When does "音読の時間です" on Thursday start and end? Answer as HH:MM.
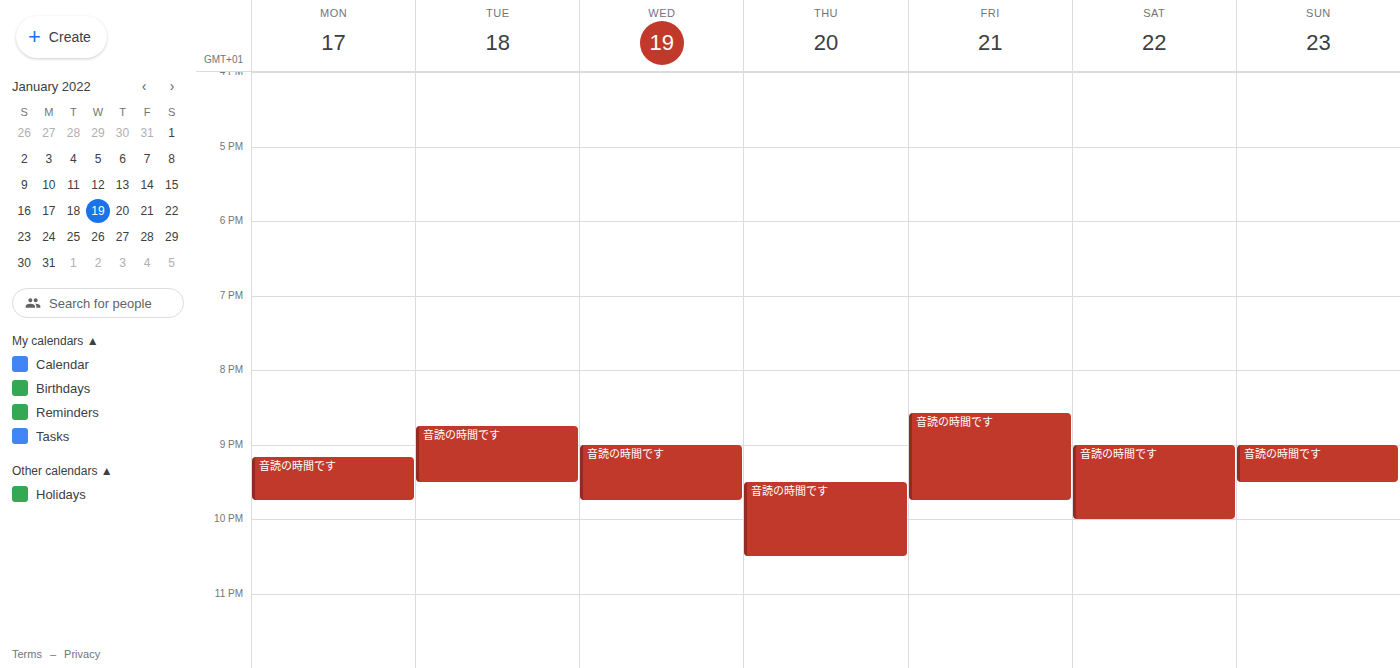
21:30 to 22:30